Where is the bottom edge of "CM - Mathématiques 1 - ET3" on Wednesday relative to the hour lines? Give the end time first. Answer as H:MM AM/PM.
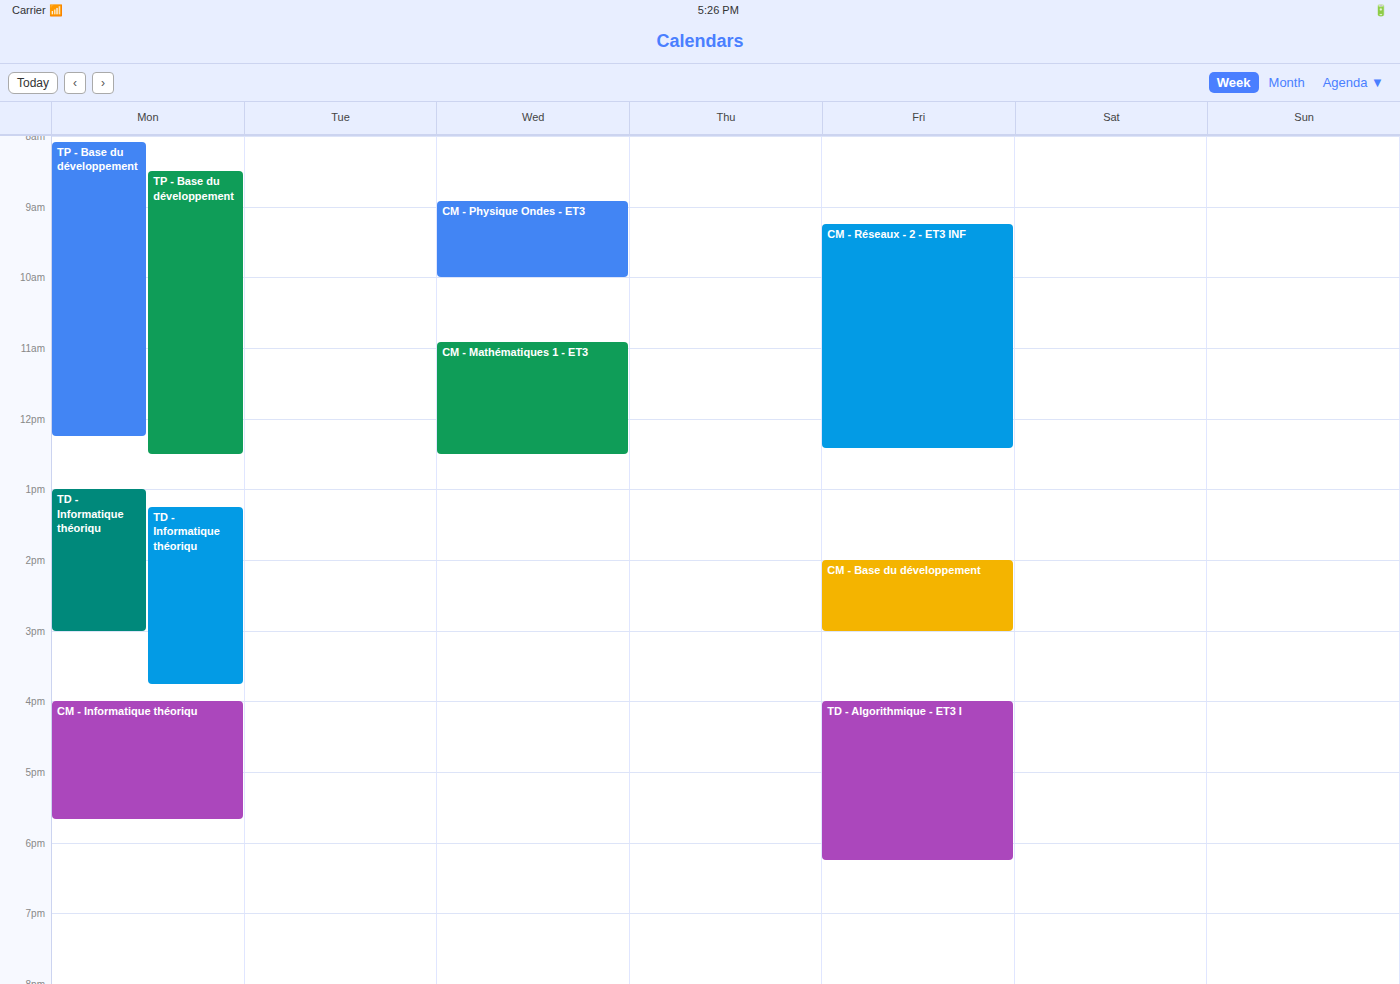
12:30 PM -- halfway between the 12 PM and 1 PM lines.